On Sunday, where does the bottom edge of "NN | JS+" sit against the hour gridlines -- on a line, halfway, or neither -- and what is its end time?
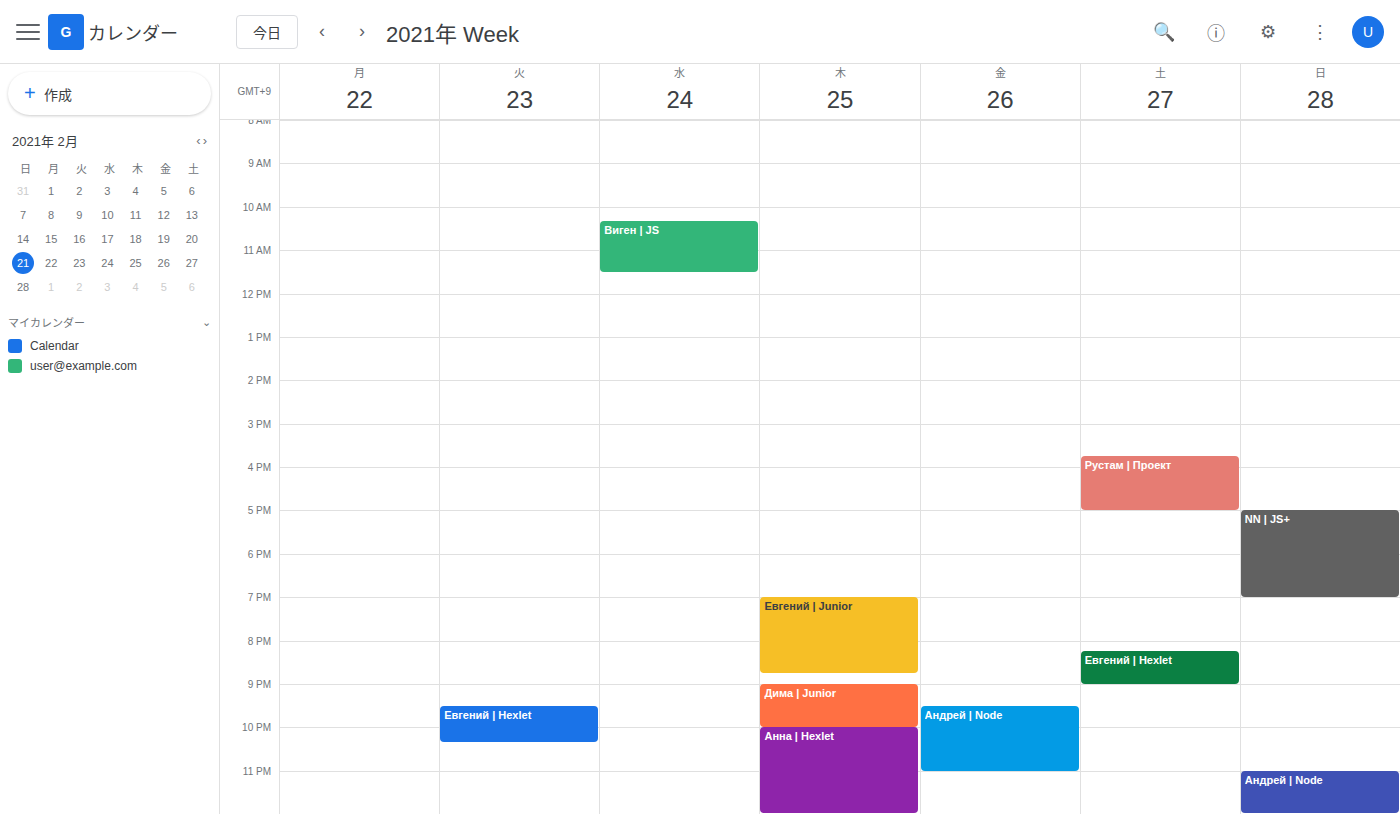
7:00 PM -- exactly on the 7 PM line.